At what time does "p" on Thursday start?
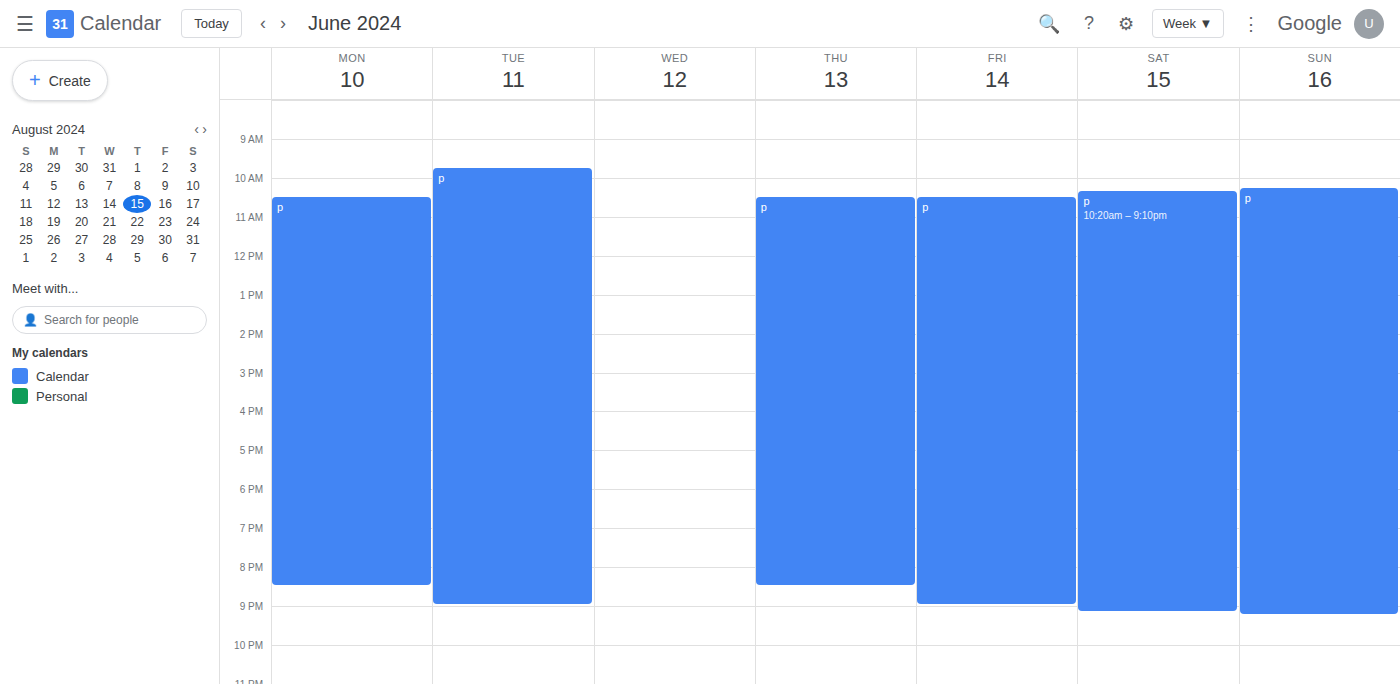
10:30 AM